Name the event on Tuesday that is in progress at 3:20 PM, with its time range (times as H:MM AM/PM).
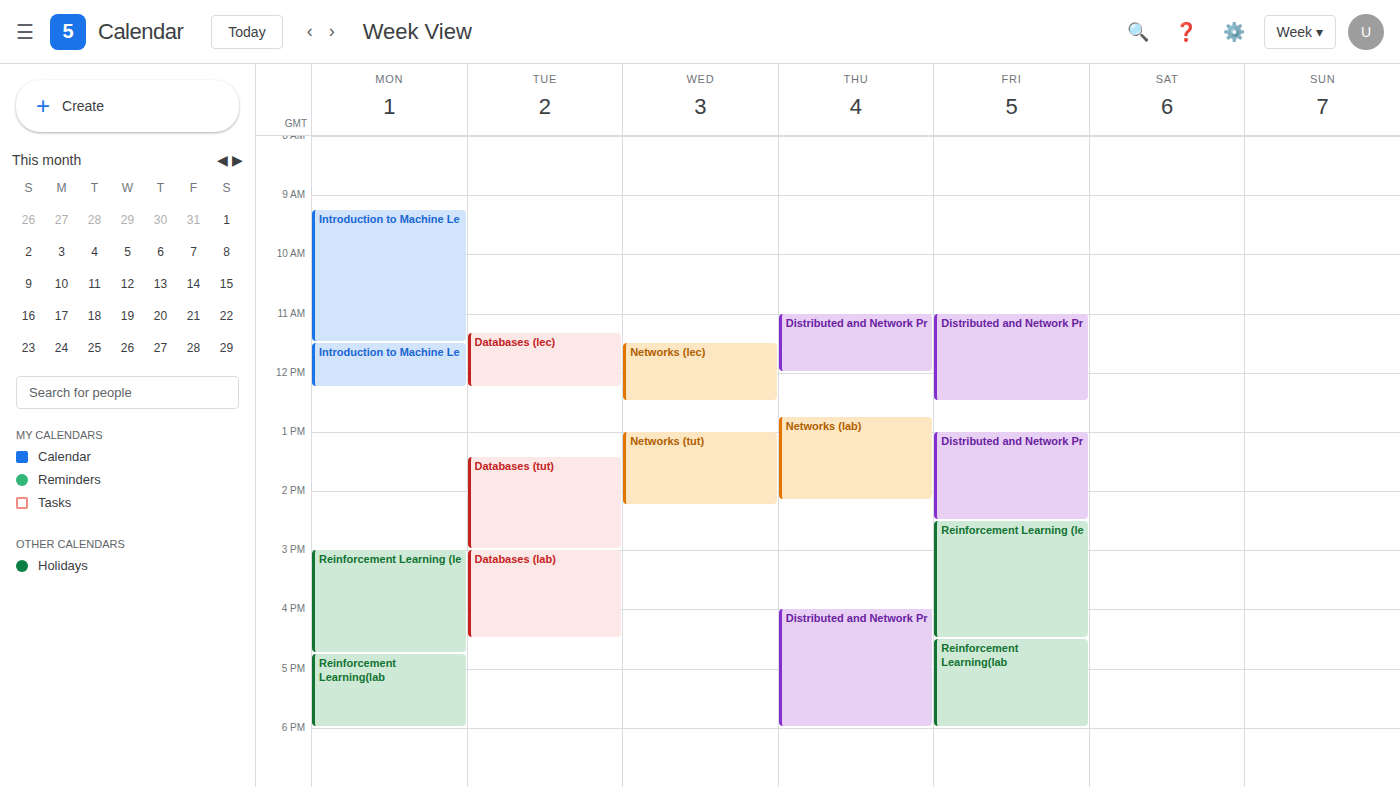
"Databases (lab)", 3:00 PM to 4:30 PM